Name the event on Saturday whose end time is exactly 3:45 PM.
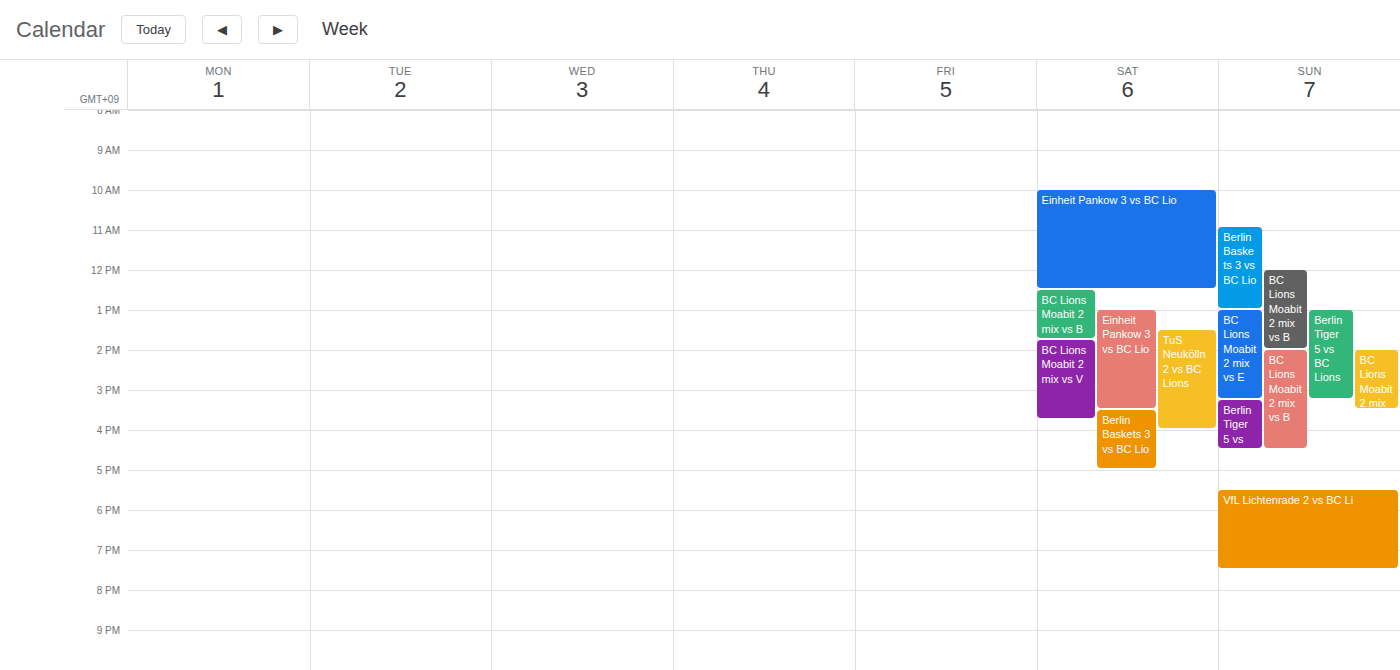
"BC Lions Moabit 2 mix vs V"